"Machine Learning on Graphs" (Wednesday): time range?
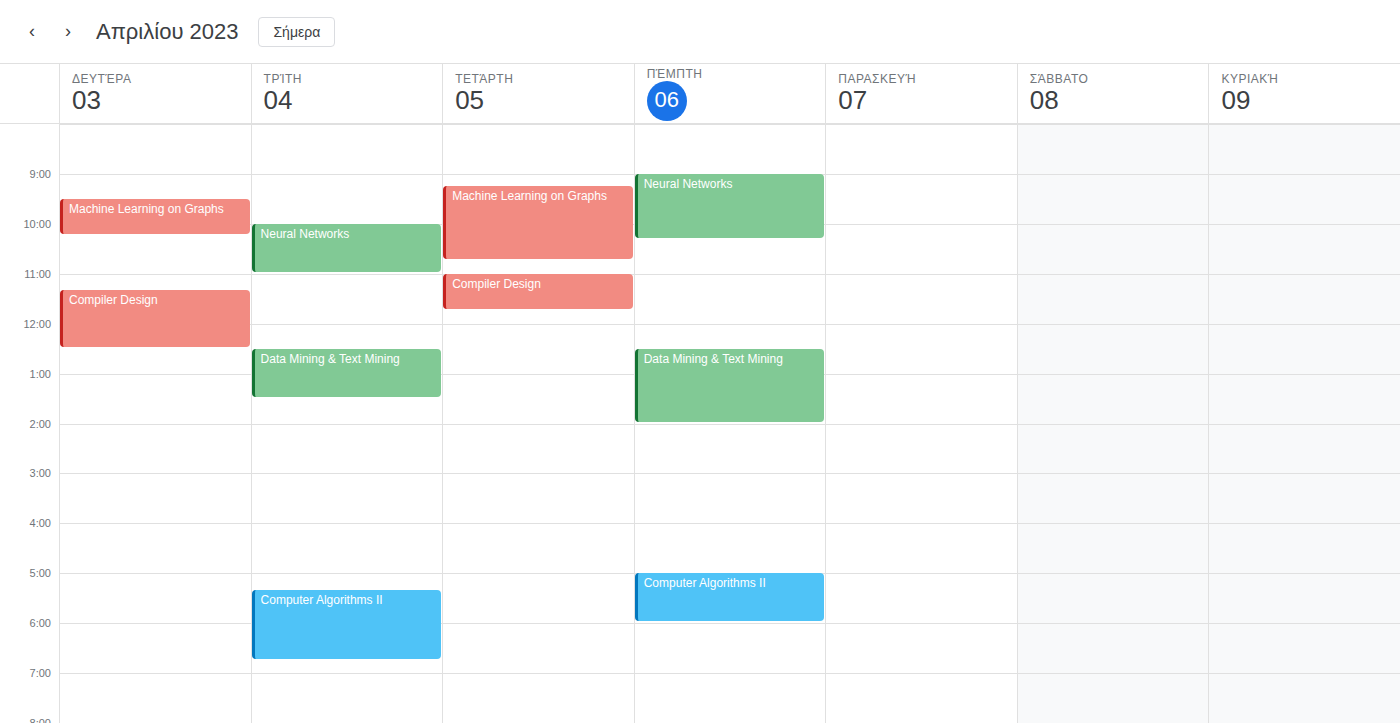
9:15 AM to 10:45 AM